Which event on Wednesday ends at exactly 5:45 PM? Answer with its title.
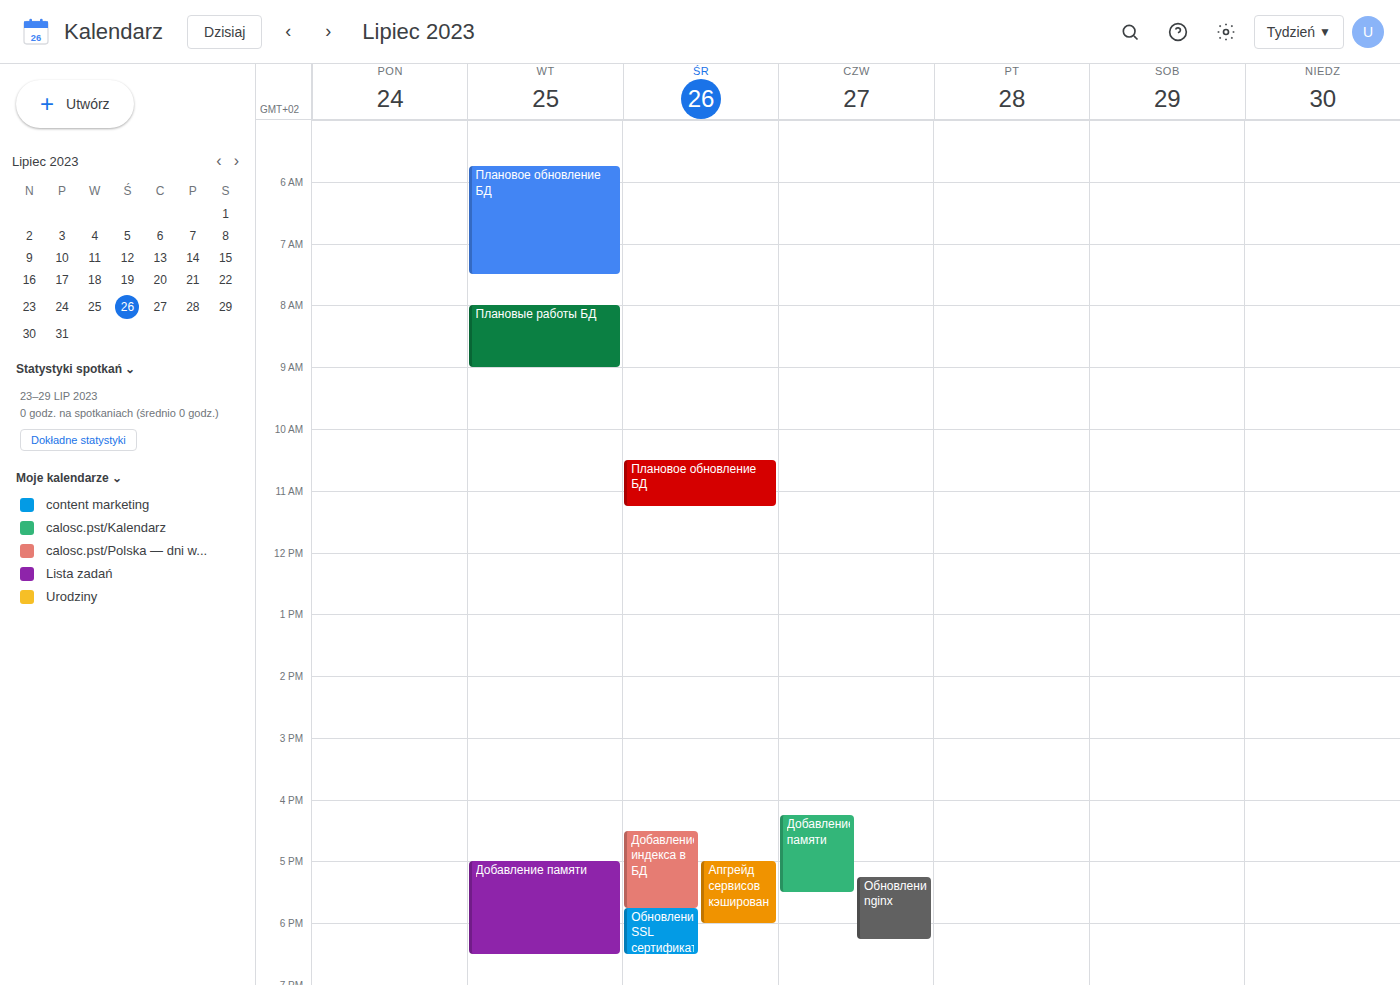
"Добавление индекса в БД"